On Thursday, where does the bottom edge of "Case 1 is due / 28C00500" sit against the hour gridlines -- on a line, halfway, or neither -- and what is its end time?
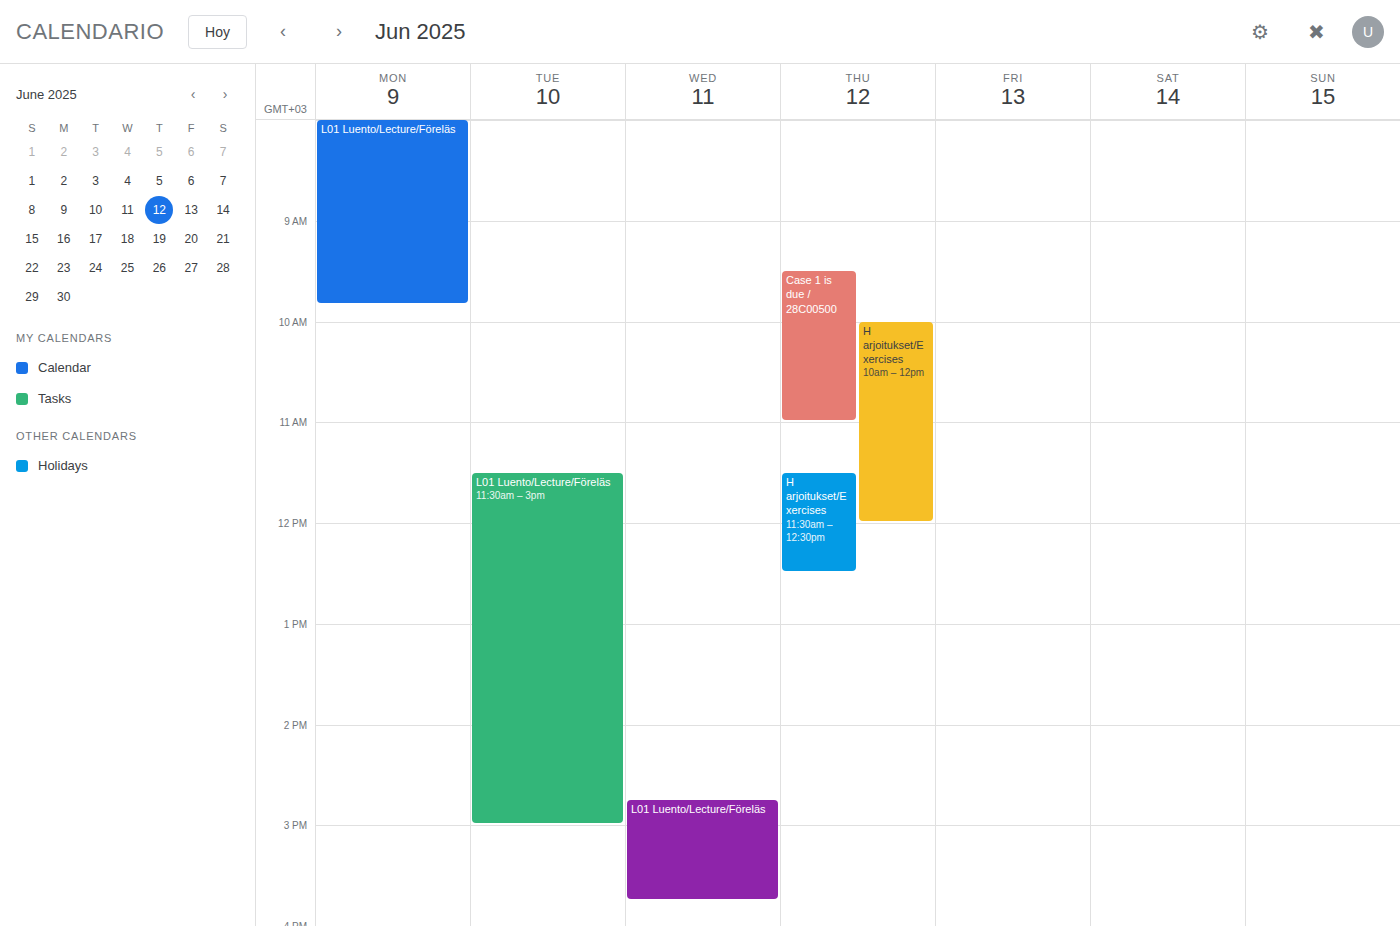
11:00 AM -- exactly on the 11 AM line.